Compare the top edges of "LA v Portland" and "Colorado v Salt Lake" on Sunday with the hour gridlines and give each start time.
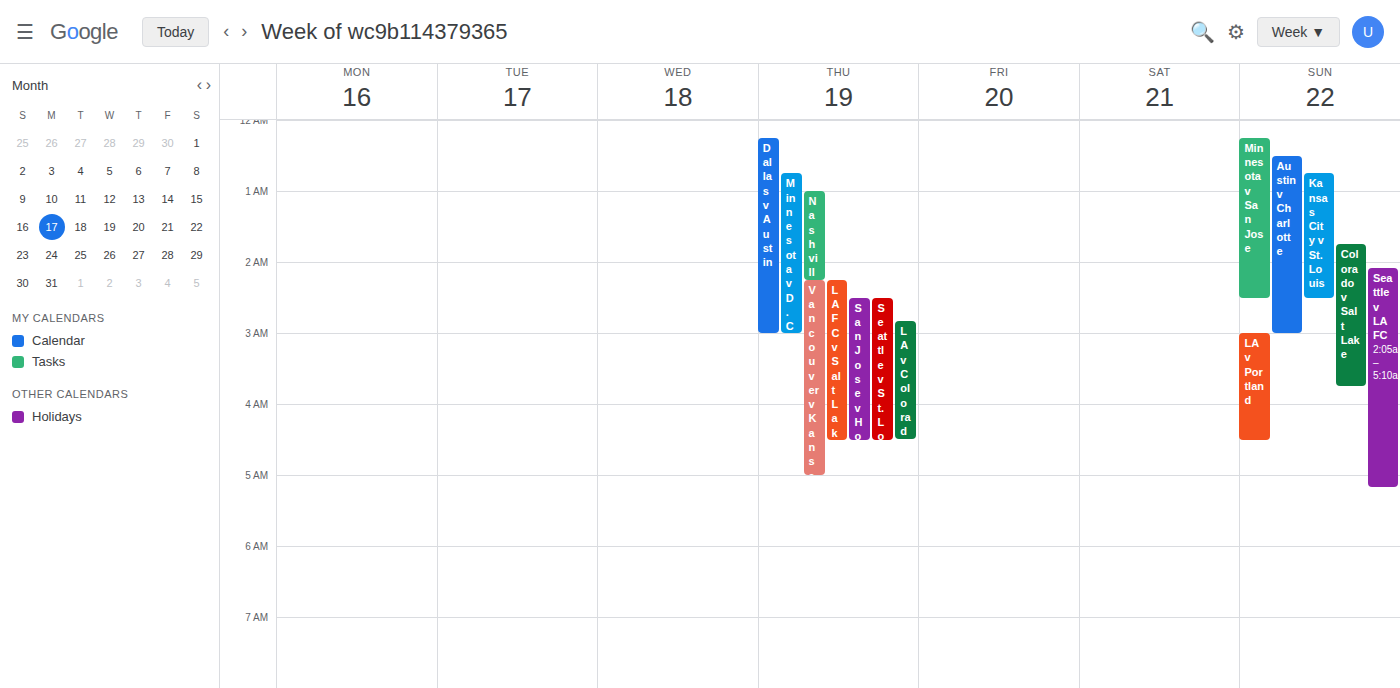
"LA v Portland": 3:00 AM, exactly on the 3 AM line. "Colorado v Salt Lake": 1:45 AM, neither: three quarters of the way from the 1 AM line to the 2 AM line.